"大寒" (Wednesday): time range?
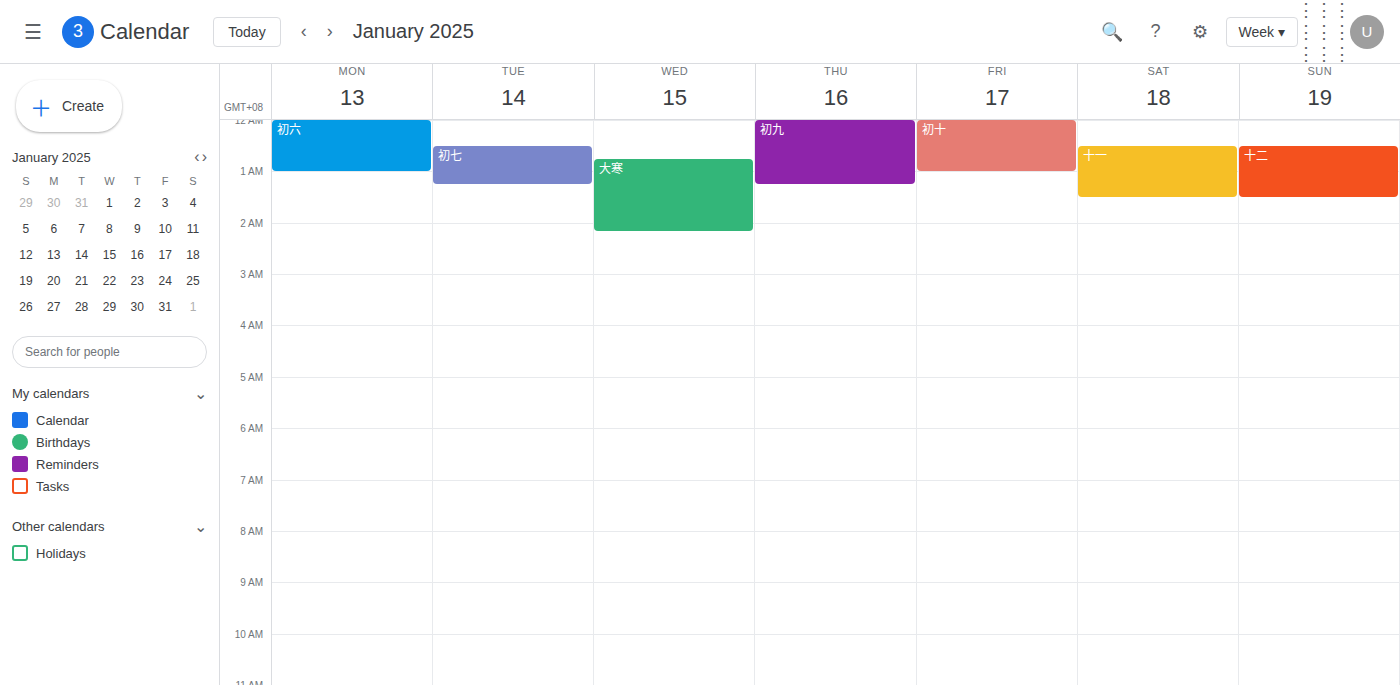
00:45 to 02:10